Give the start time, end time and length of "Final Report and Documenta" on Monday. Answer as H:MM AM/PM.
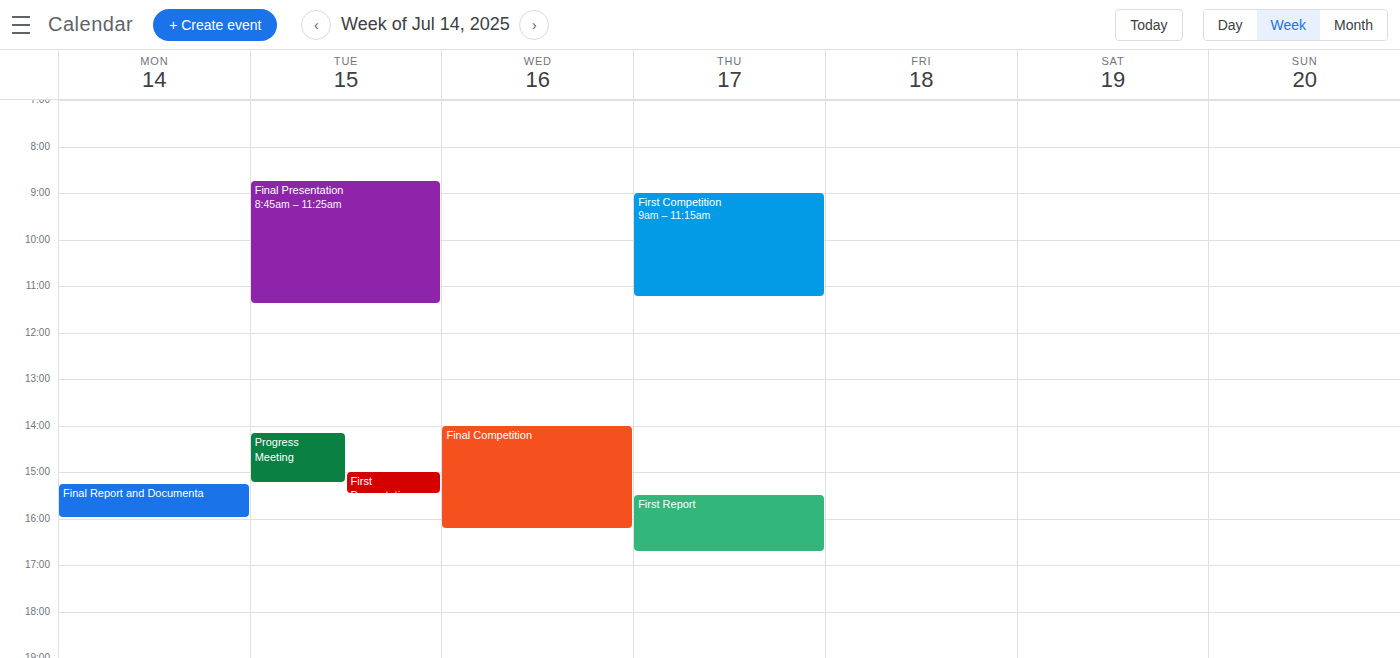
3:15 PM to 4:00 PM, 45 minutes